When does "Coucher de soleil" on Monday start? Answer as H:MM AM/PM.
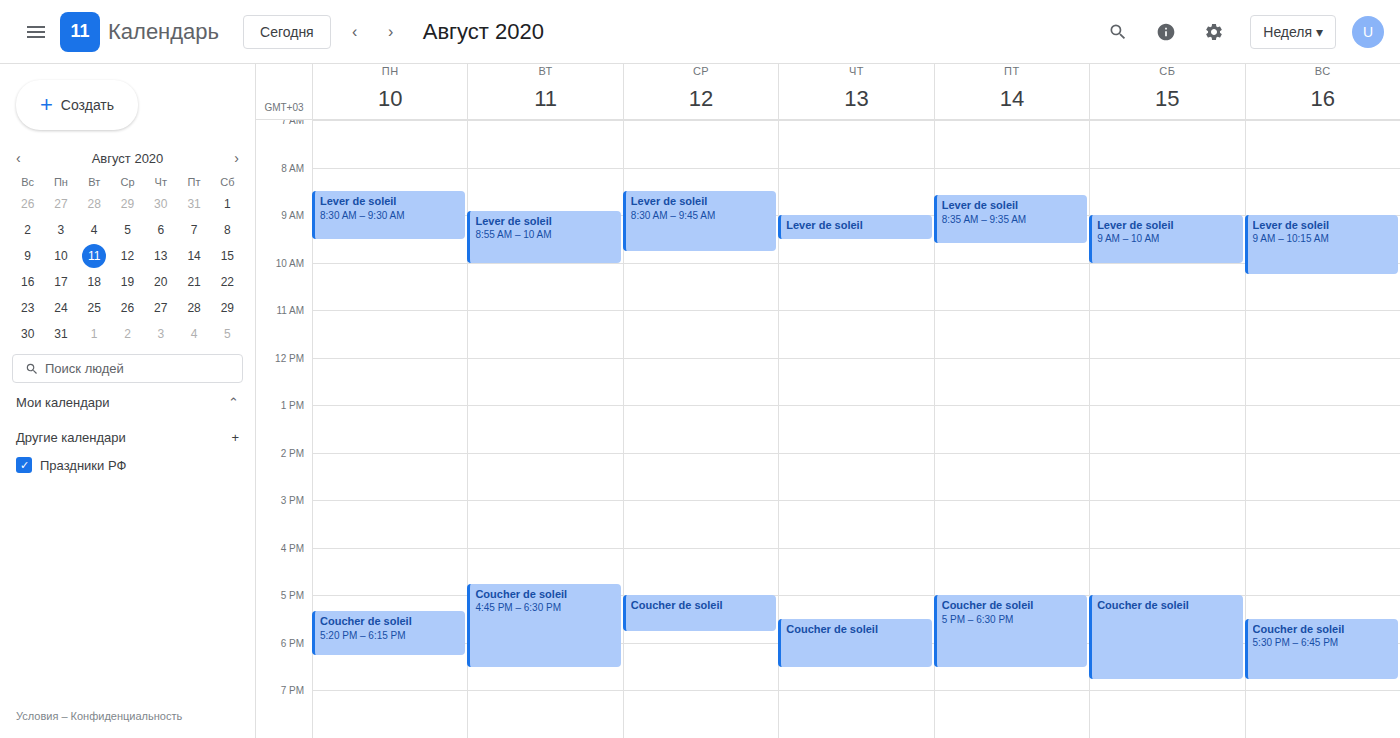
5:20 PM